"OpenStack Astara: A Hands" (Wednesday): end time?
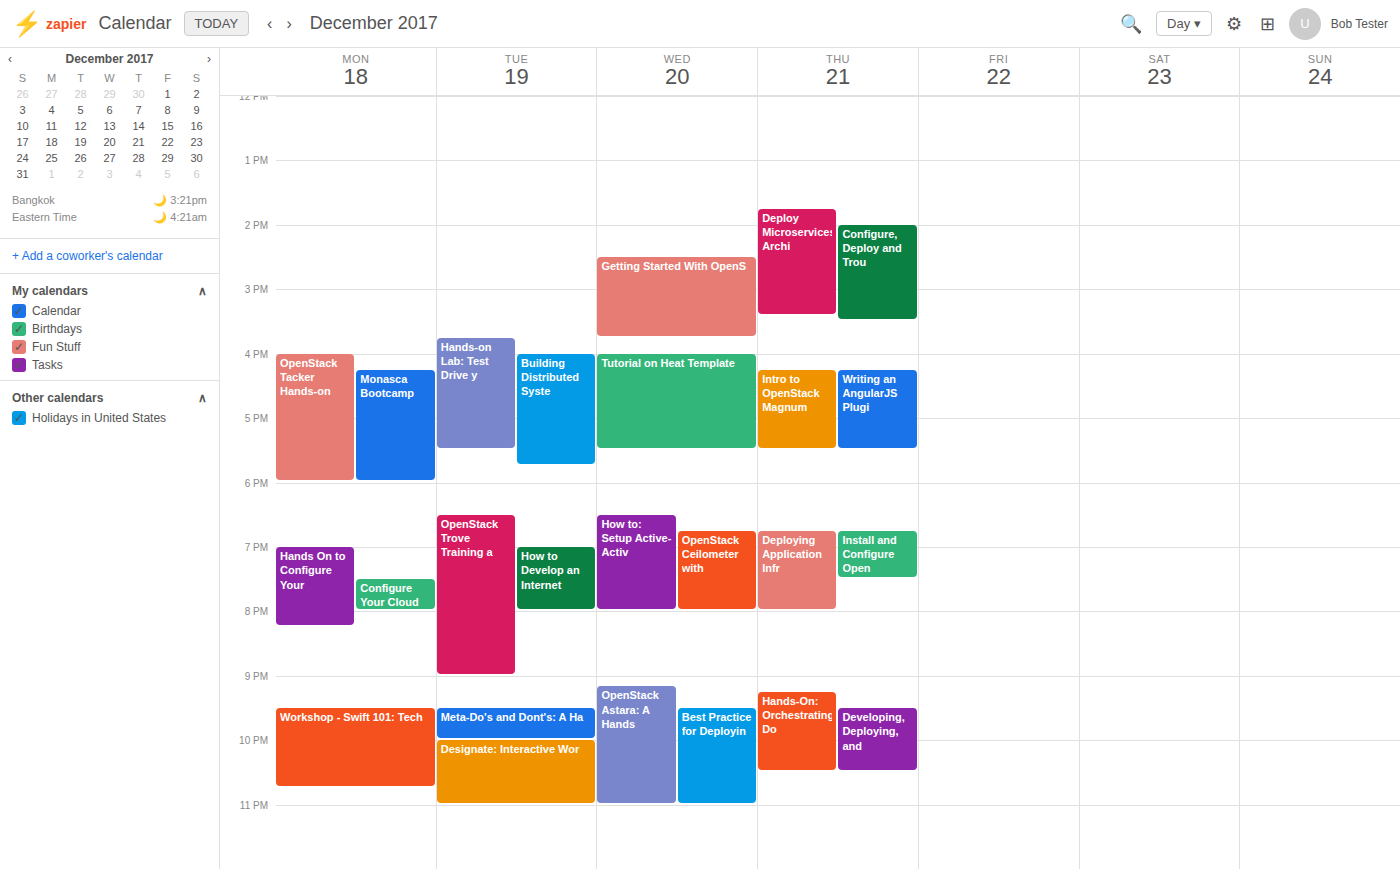
11:00 PM